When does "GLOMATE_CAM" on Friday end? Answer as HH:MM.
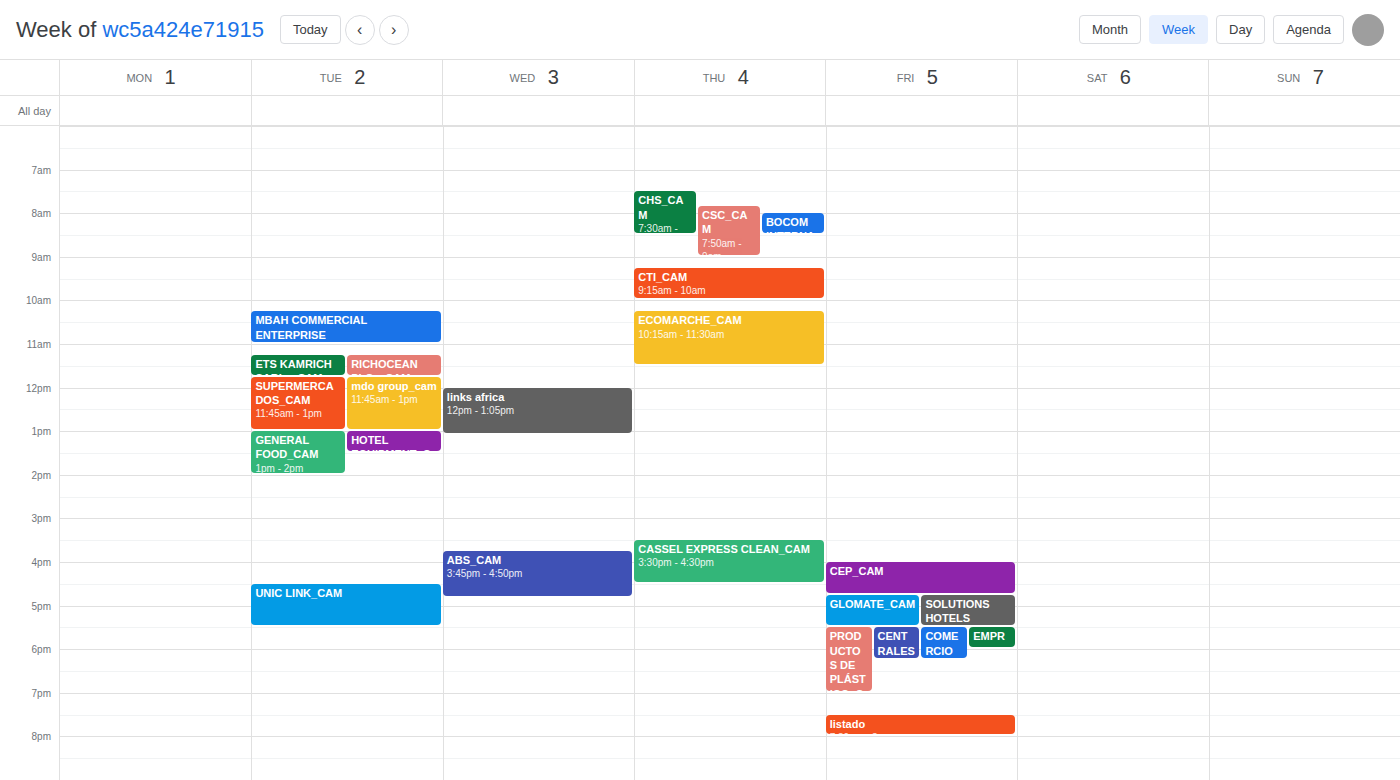
17:30